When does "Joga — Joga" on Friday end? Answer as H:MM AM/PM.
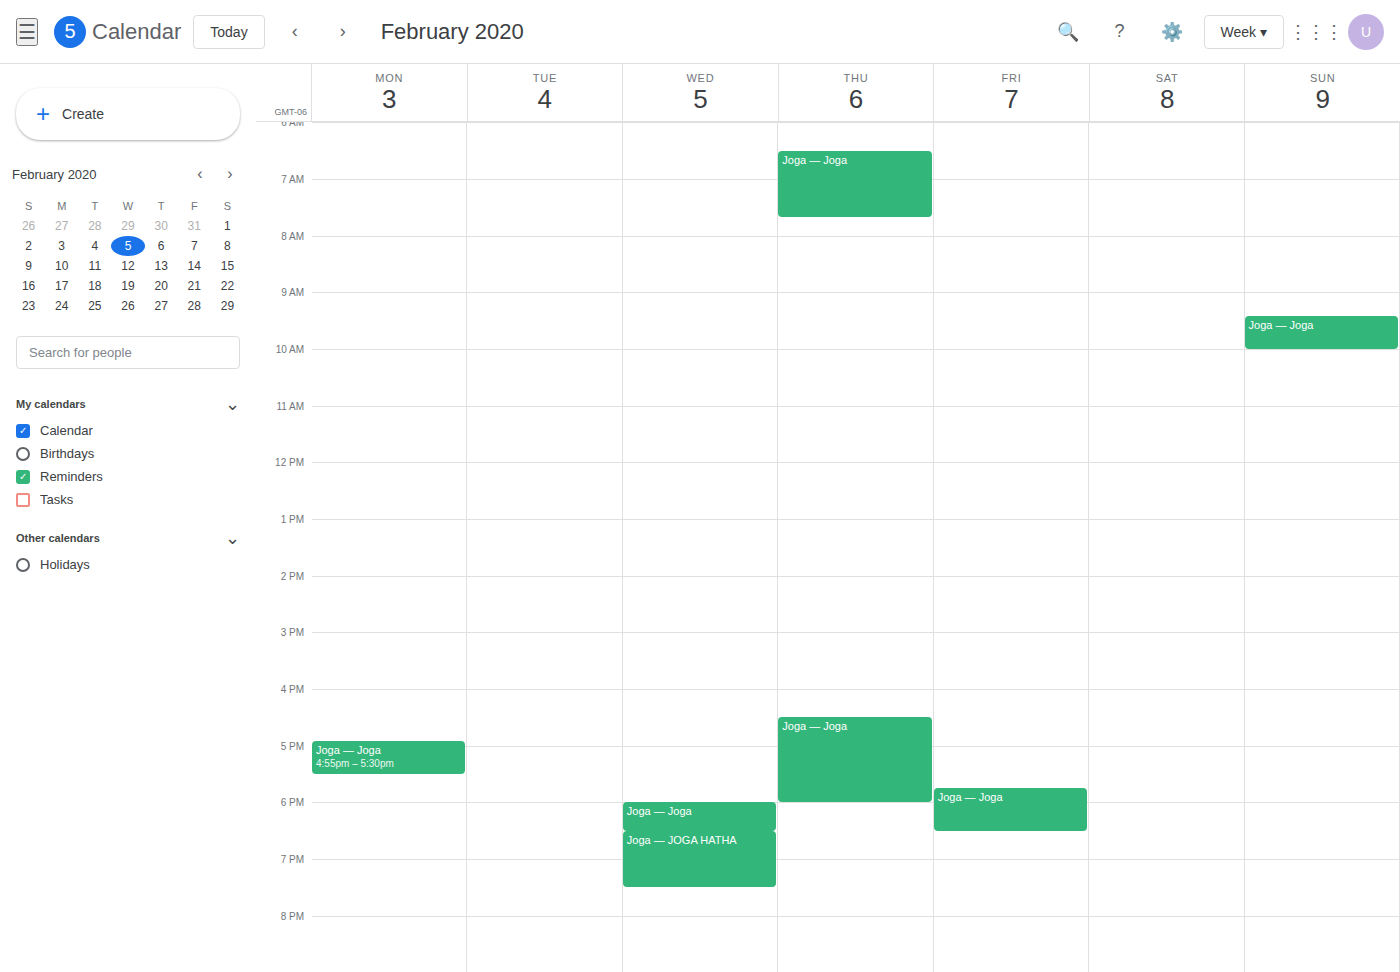
6:30 PM